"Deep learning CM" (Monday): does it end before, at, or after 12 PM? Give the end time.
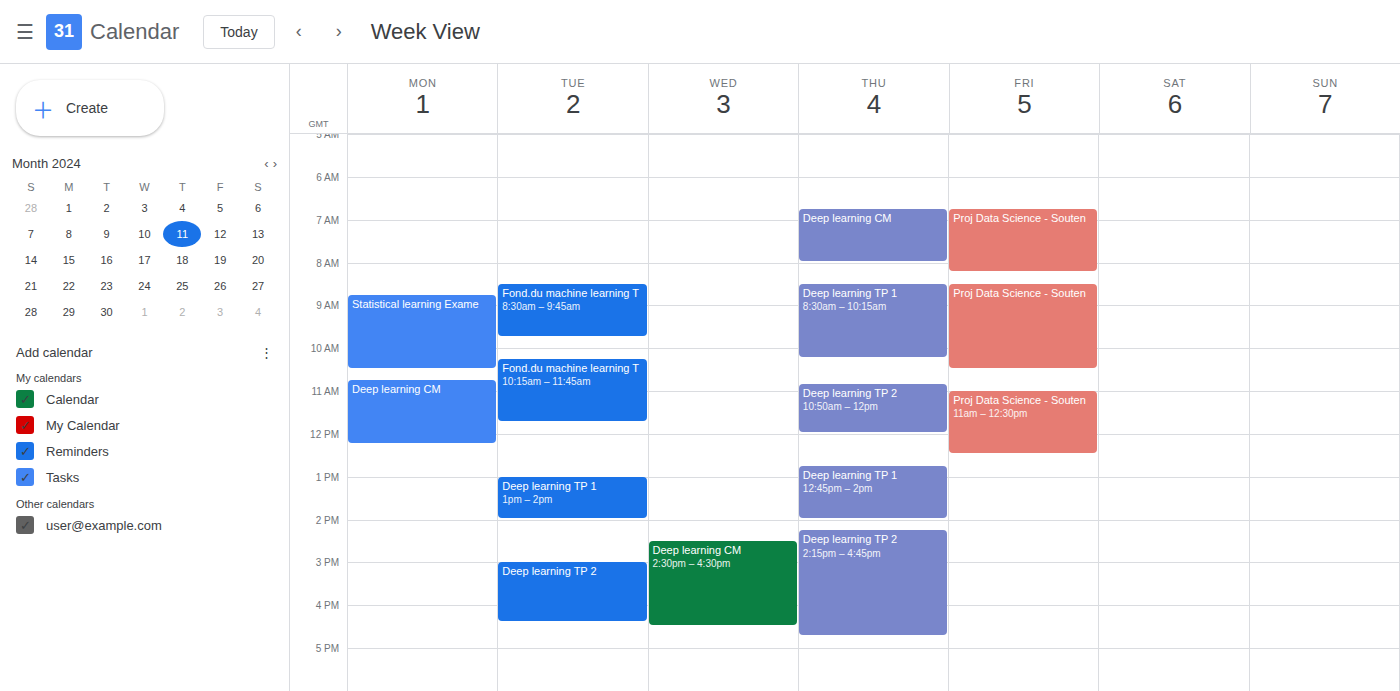
12:15 PM -- after 12 PM, 15 minutes below the 12 PM line.